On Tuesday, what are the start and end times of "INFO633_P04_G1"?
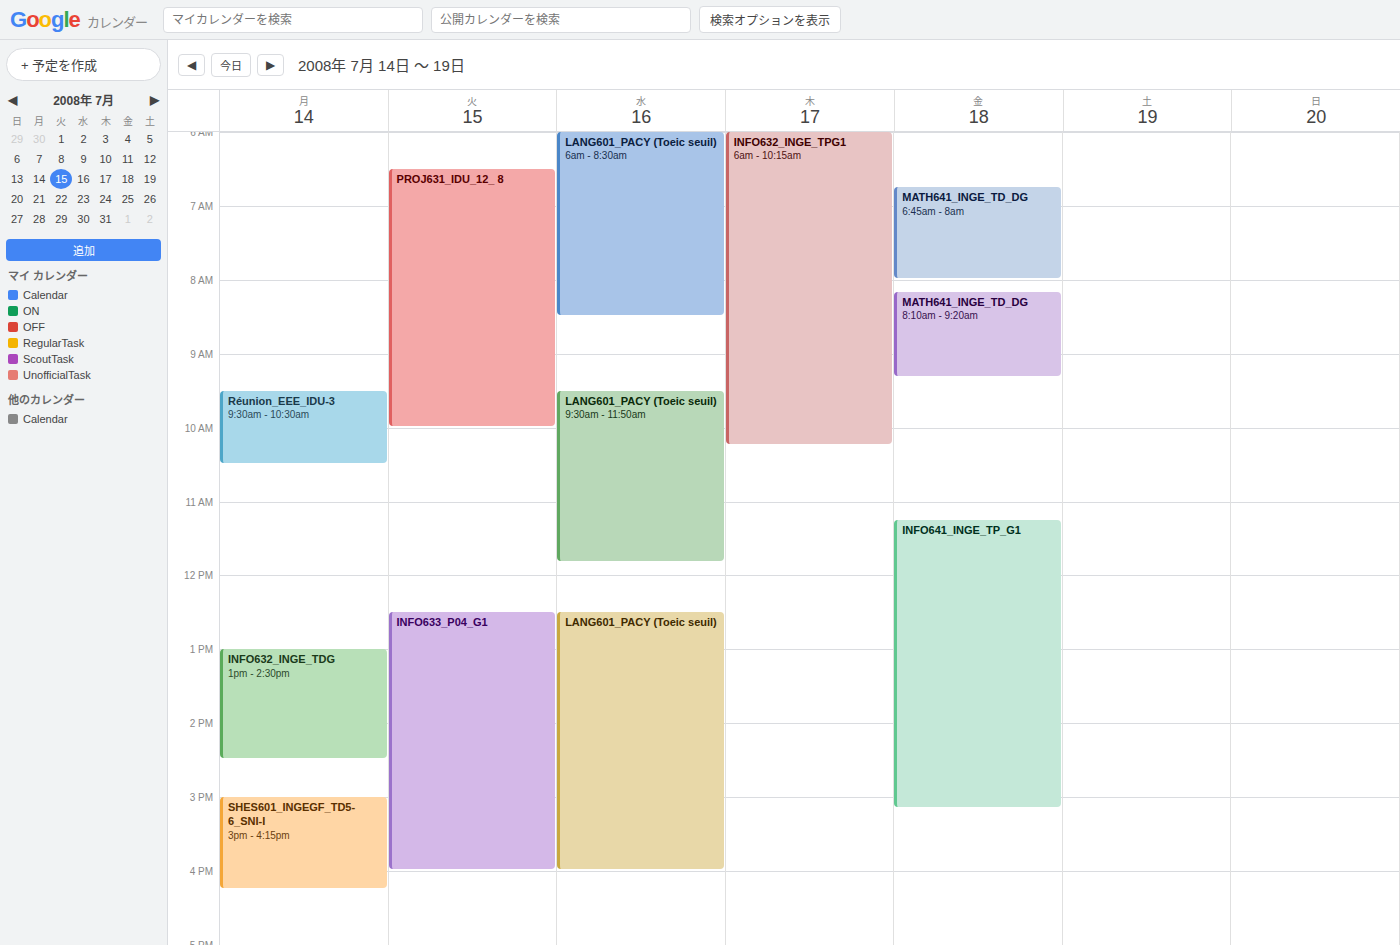
12:30 PM to 4:00 PM